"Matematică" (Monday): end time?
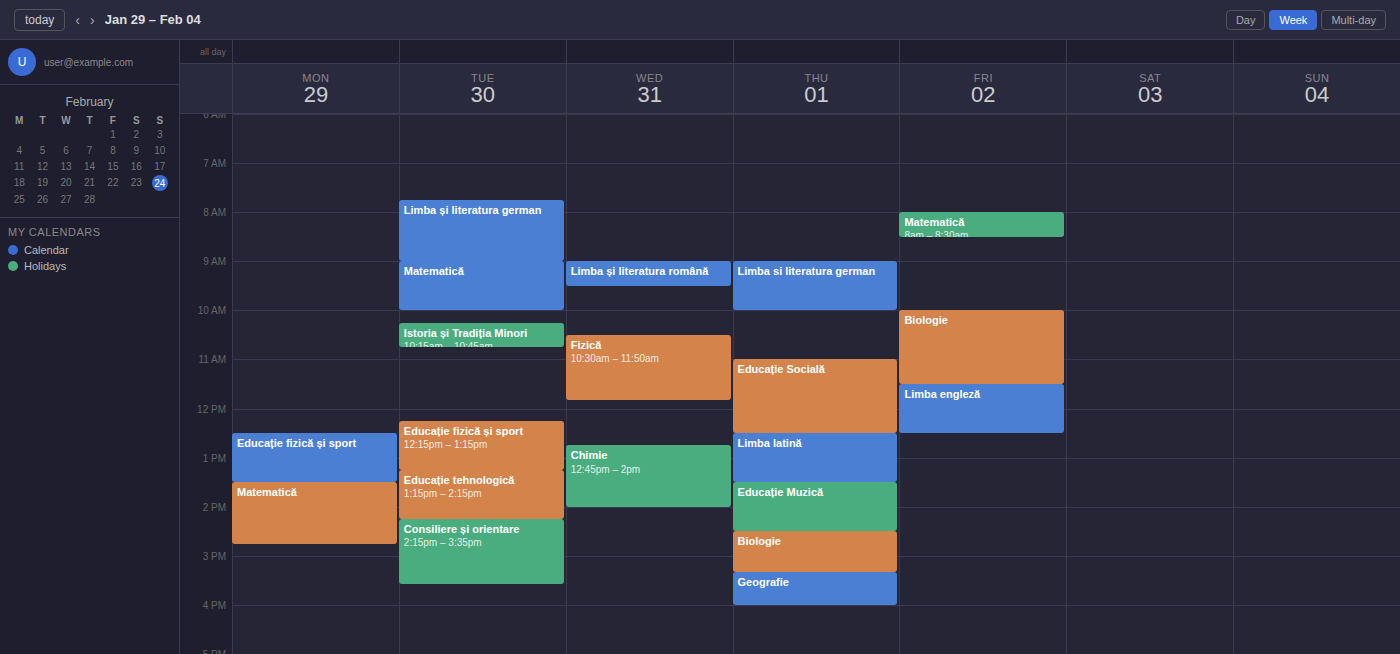
2:45 PM